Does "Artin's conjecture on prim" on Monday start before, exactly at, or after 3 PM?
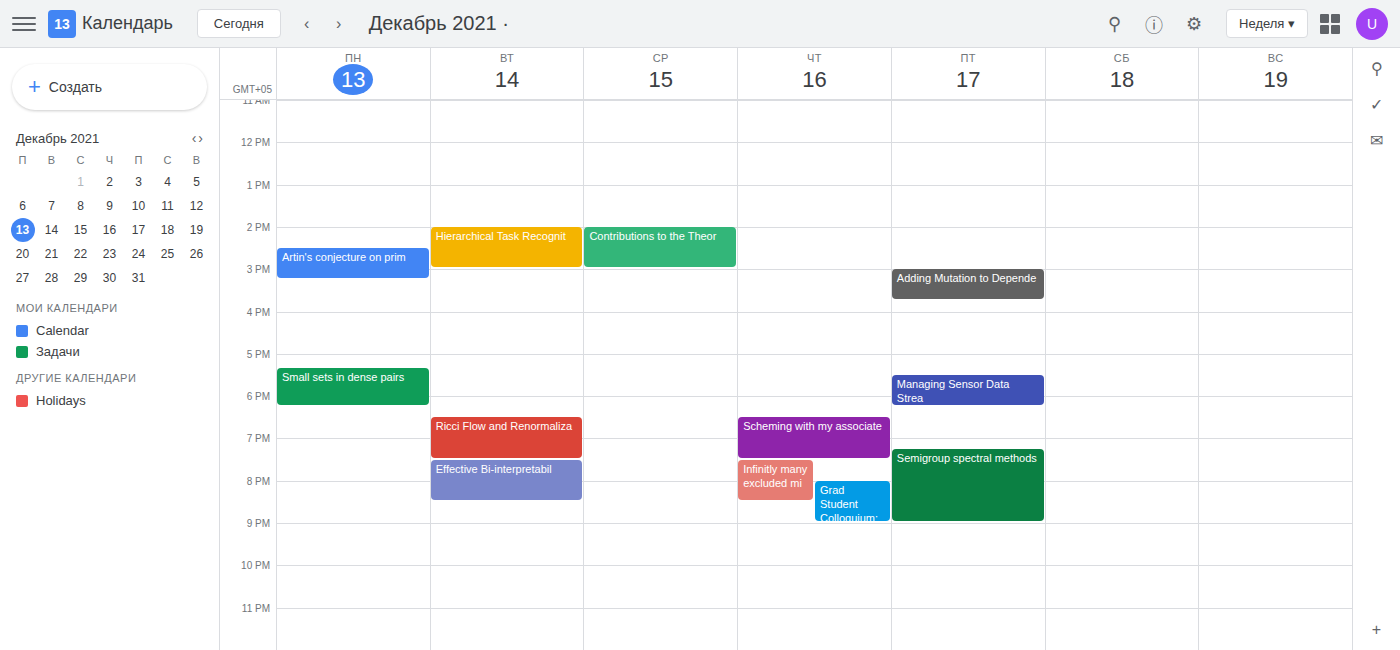
2:30 PM -- before 3 PM, 30 minutes above the 3 PM line.